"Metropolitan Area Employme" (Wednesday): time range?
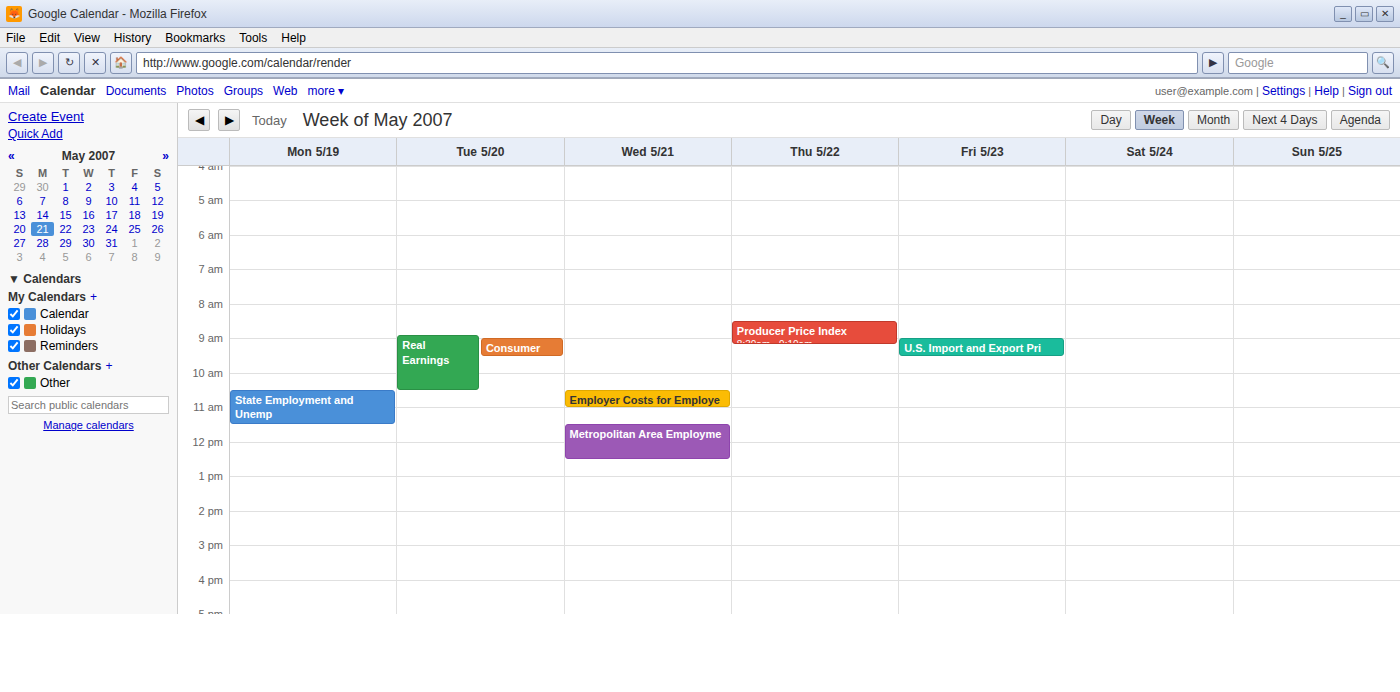
11:30 AM to 12:30 PM